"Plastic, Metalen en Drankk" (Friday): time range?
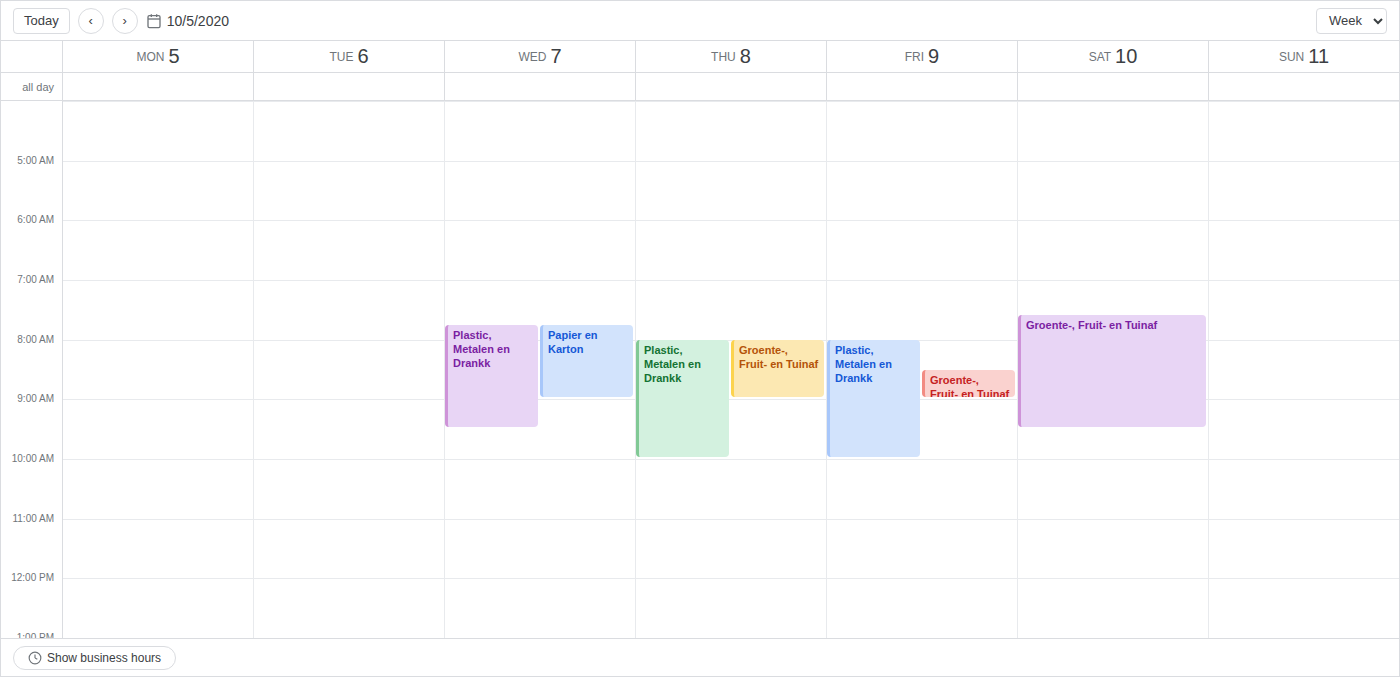
8:00 AM to 10:00 AM